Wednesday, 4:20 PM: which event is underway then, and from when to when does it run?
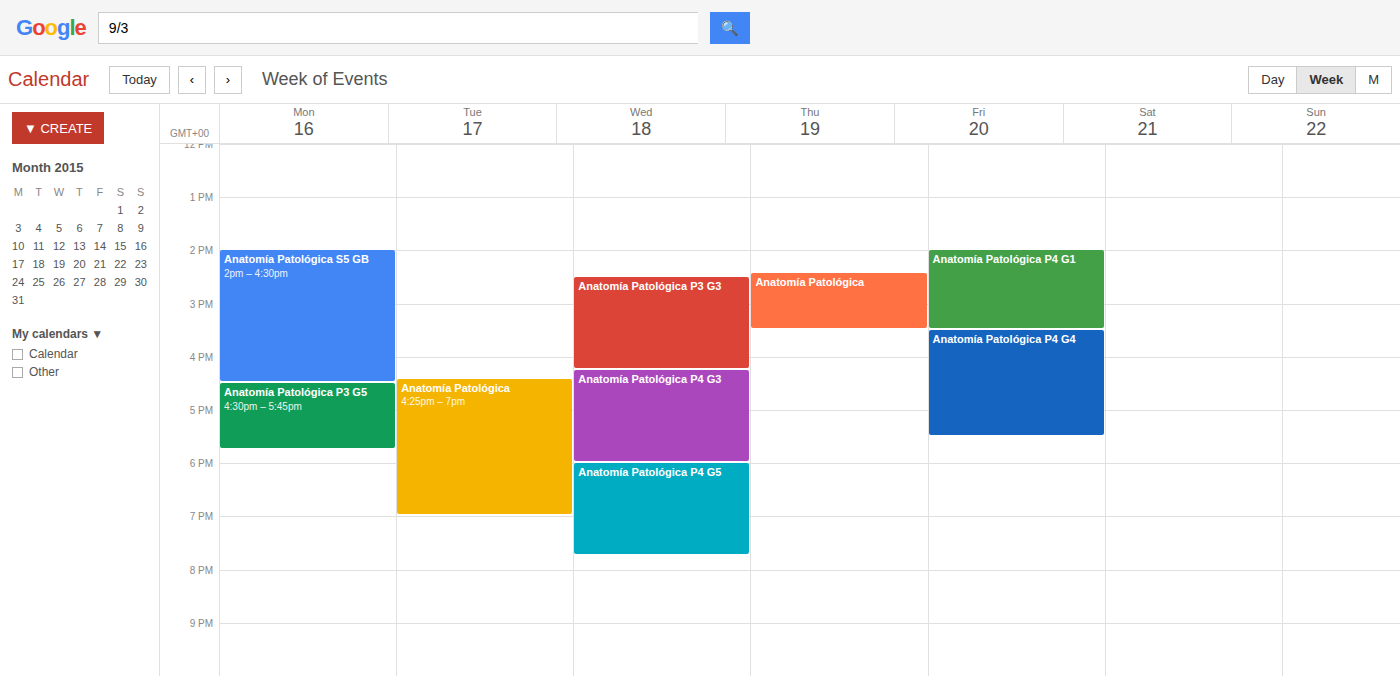
"Anatomía Patológica P4 G3", 4:15 PM to 6:00 PM